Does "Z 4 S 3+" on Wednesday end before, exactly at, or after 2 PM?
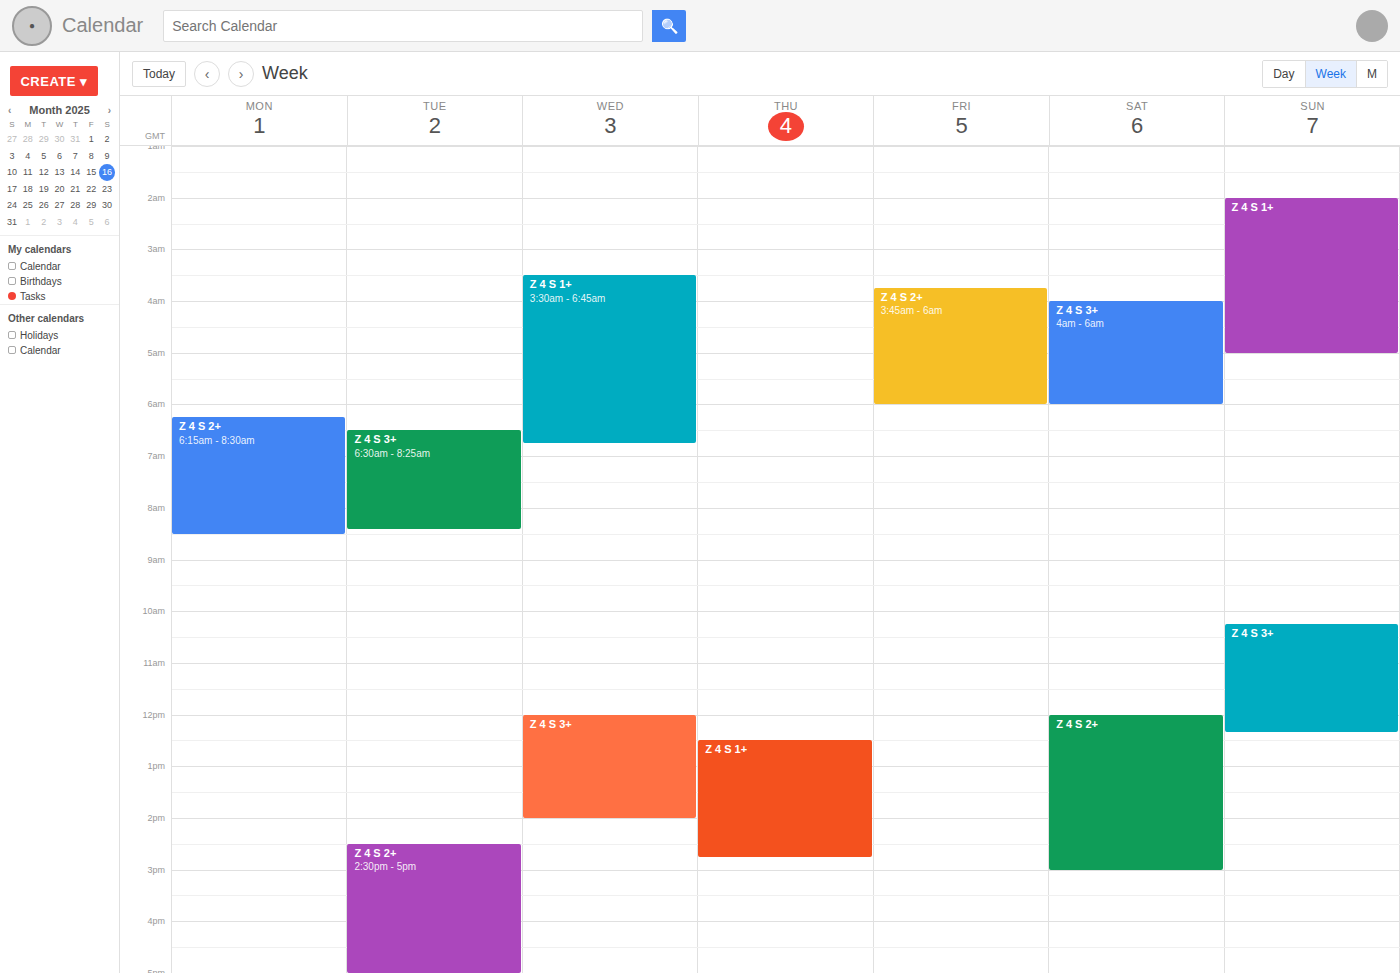
2:00 PM -- exactly at 2 PM, on the 2 PM line.